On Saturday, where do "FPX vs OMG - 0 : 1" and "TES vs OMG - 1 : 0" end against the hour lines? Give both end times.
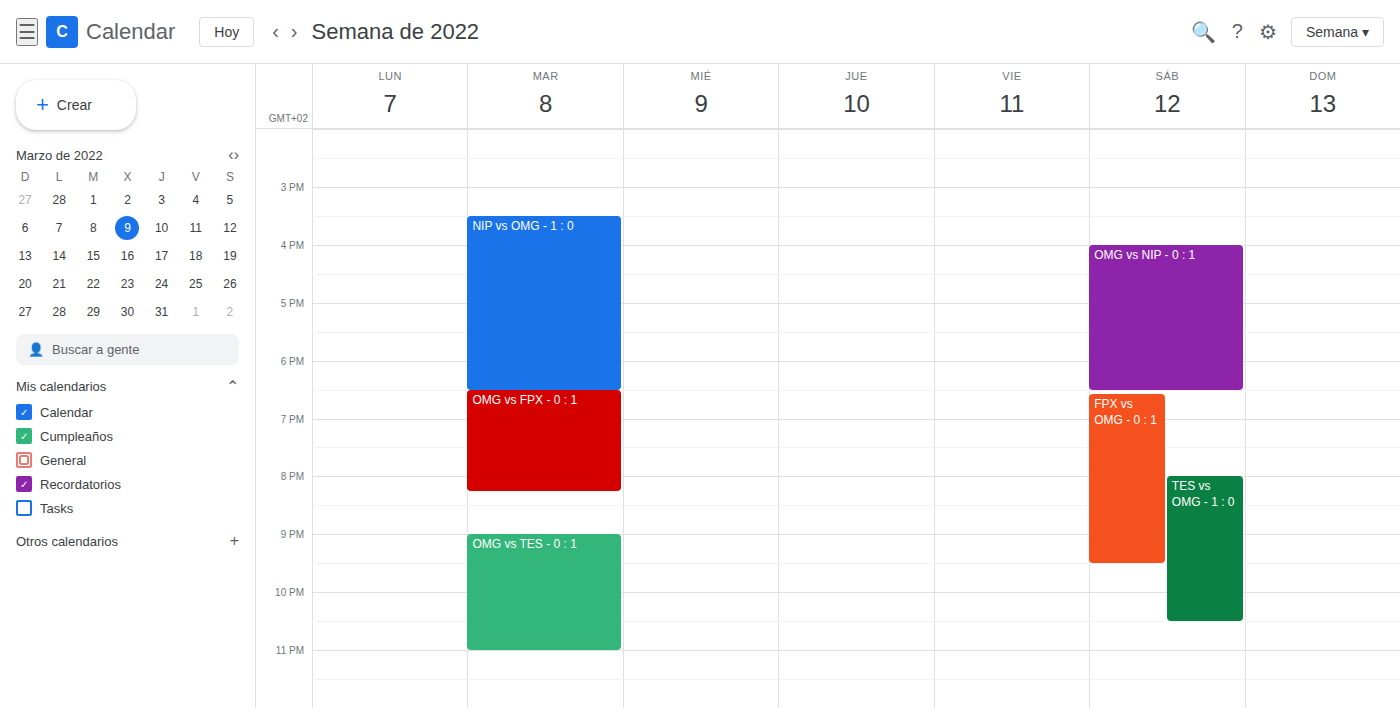
"FPX vs OMG - 0 : 1": 21:30, halfway between the 21:00 and 22:00 lines. "TES vs OMG - 1 : 0": 22:30, halfway between the 22:00 and 23:00 lines.